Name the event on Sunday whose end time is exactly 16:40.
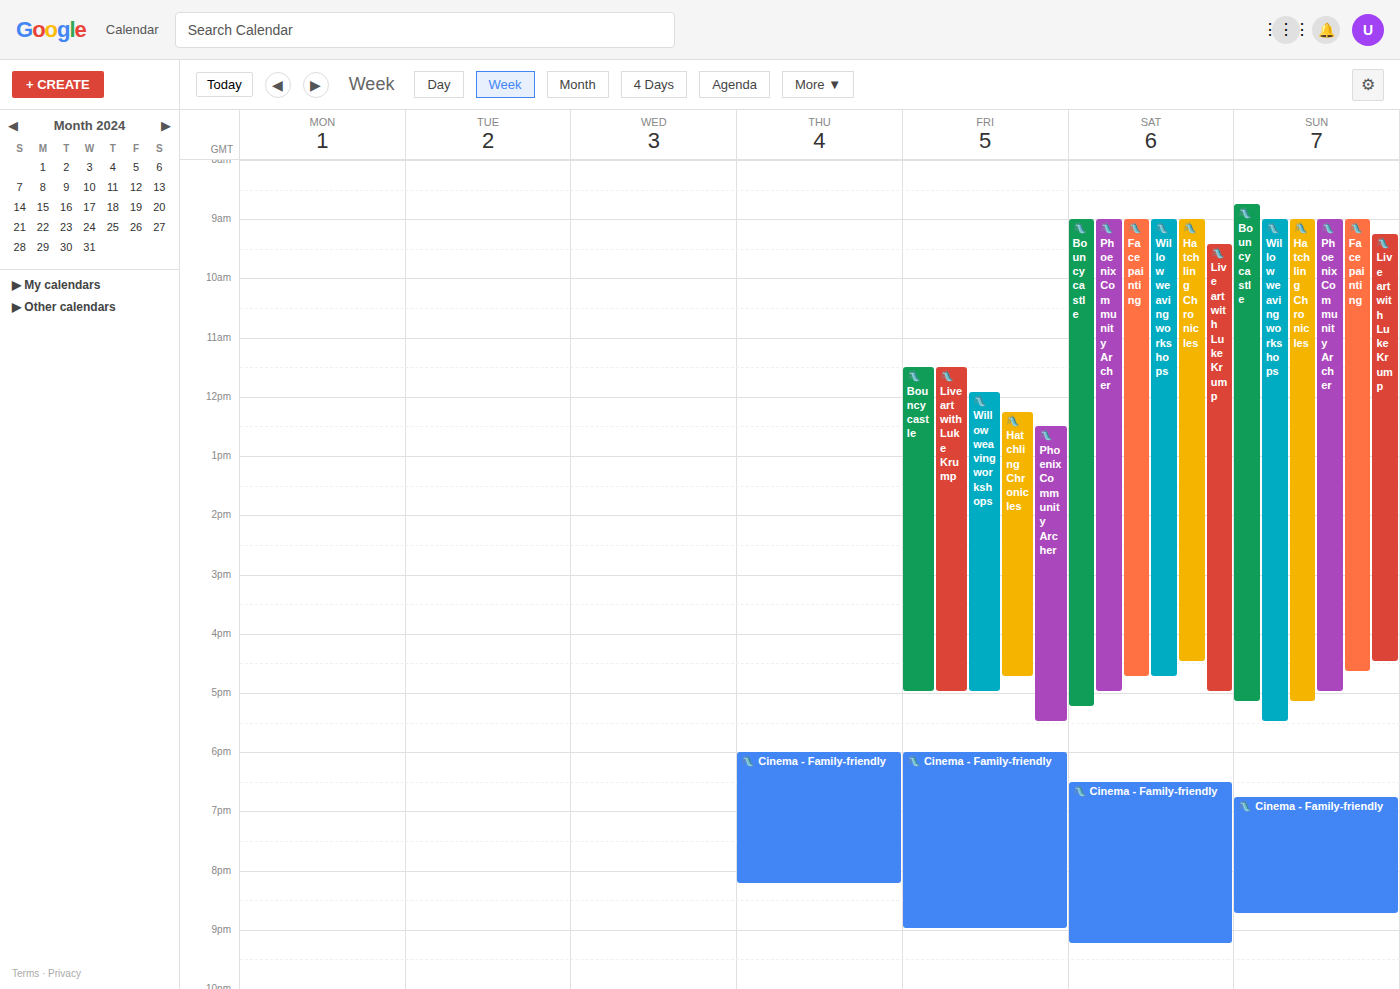
"🛝 Face painting"